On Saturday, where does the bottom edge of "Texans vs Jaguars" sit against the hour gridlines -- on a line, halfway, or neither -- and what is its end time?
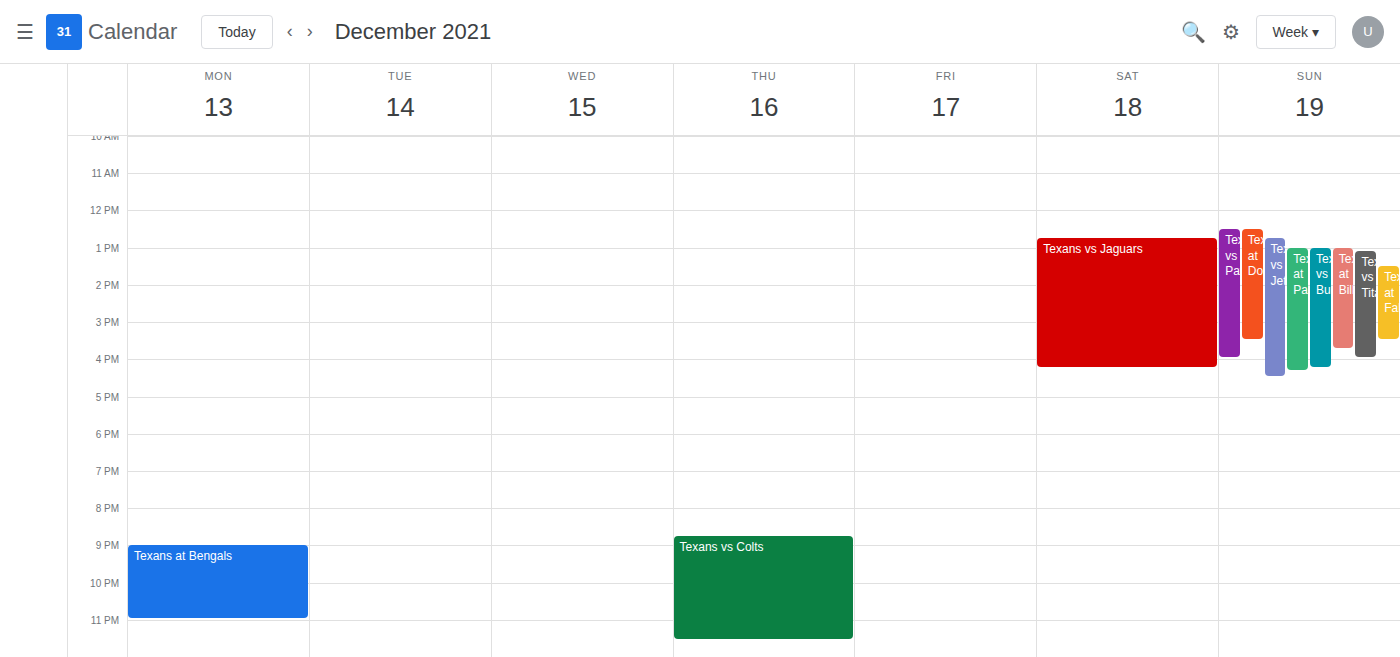
4:15 PM -- neither: a quarter of the way from the 4 PM line to the 5 PM line.